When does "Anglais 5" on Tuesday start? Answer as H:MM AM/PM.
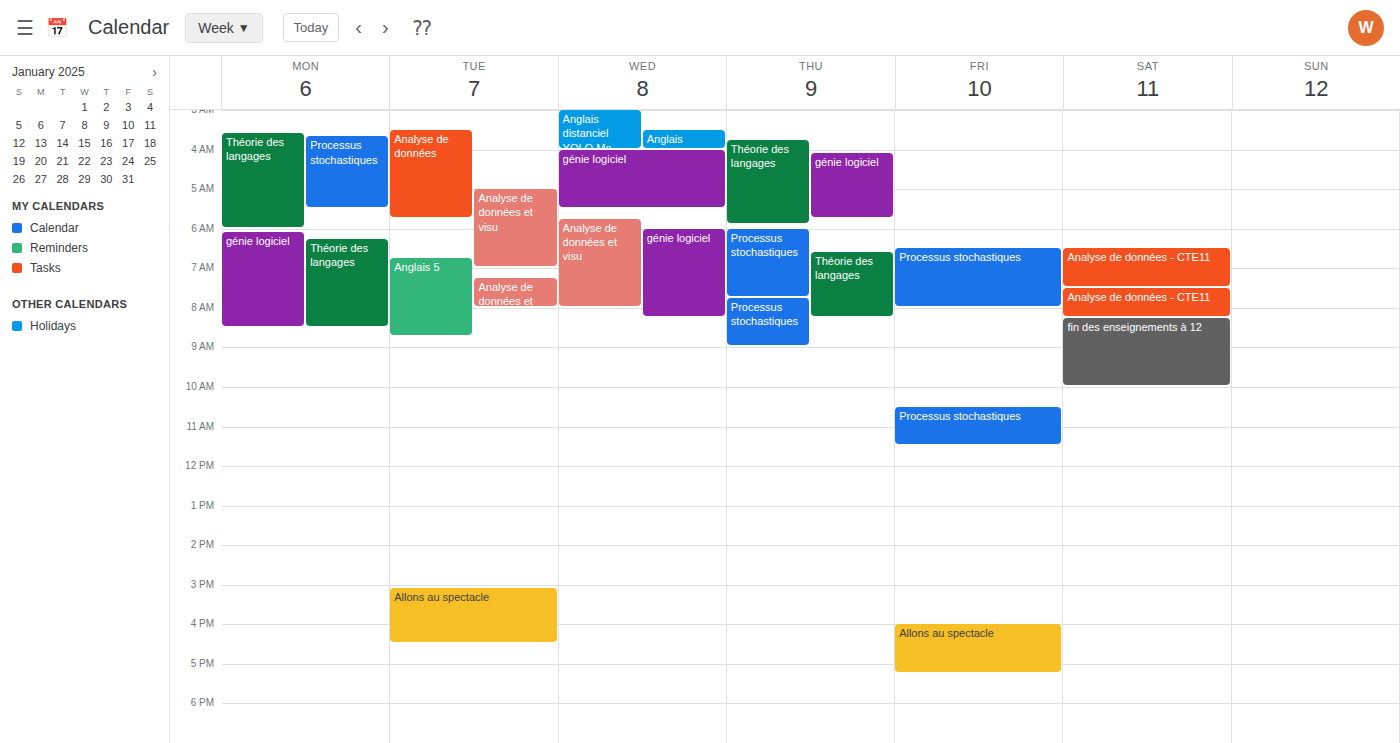
6:45 AM